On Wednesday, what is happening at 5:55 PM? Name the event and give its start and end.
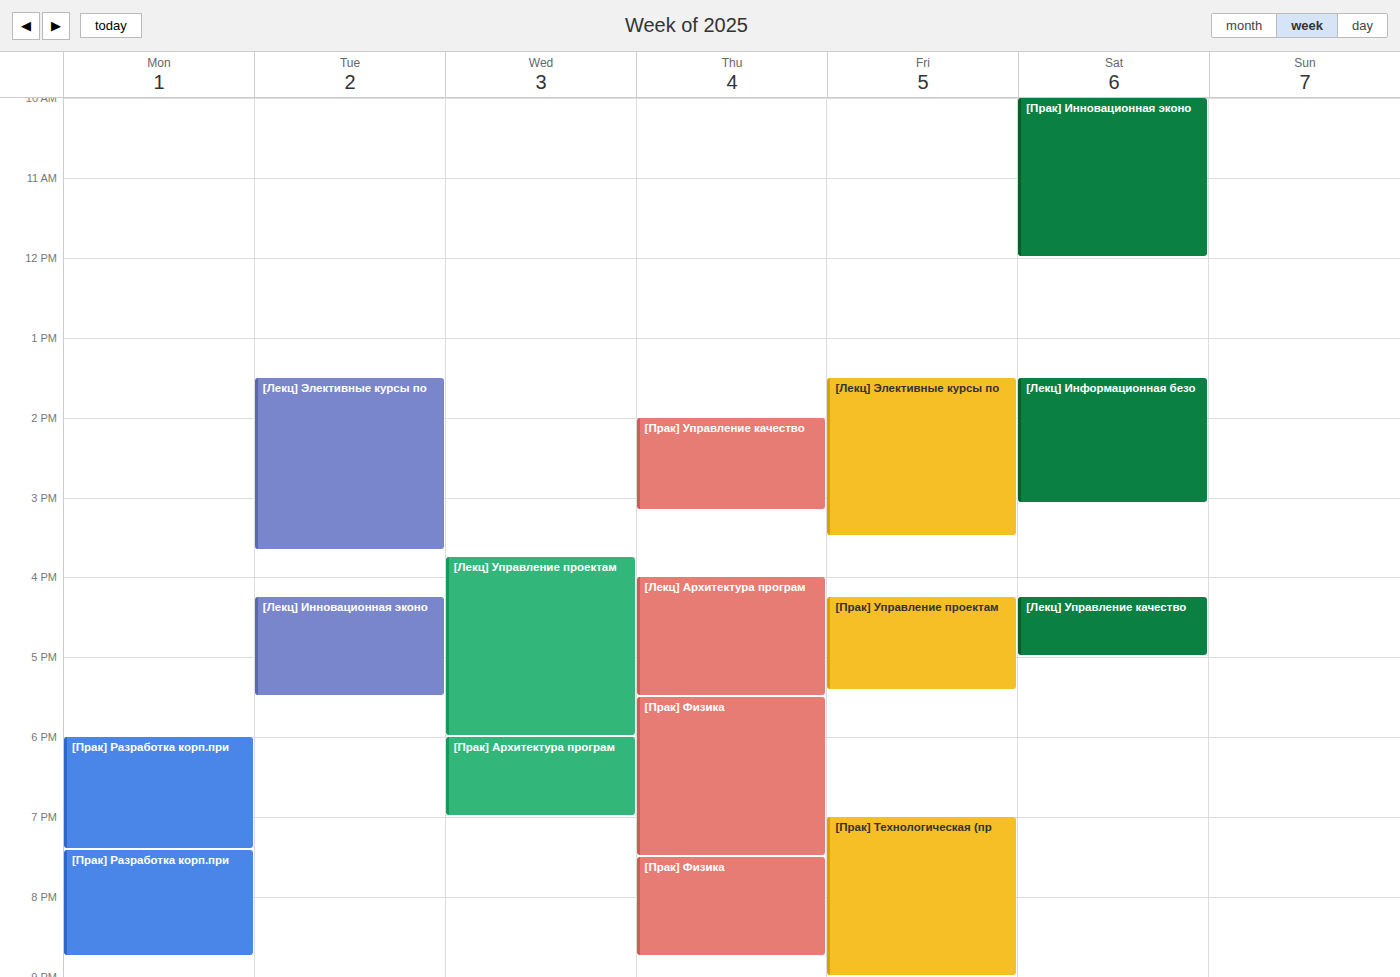
"[Лекц] Управление проектам", 3:45 PM to 6:00 PM